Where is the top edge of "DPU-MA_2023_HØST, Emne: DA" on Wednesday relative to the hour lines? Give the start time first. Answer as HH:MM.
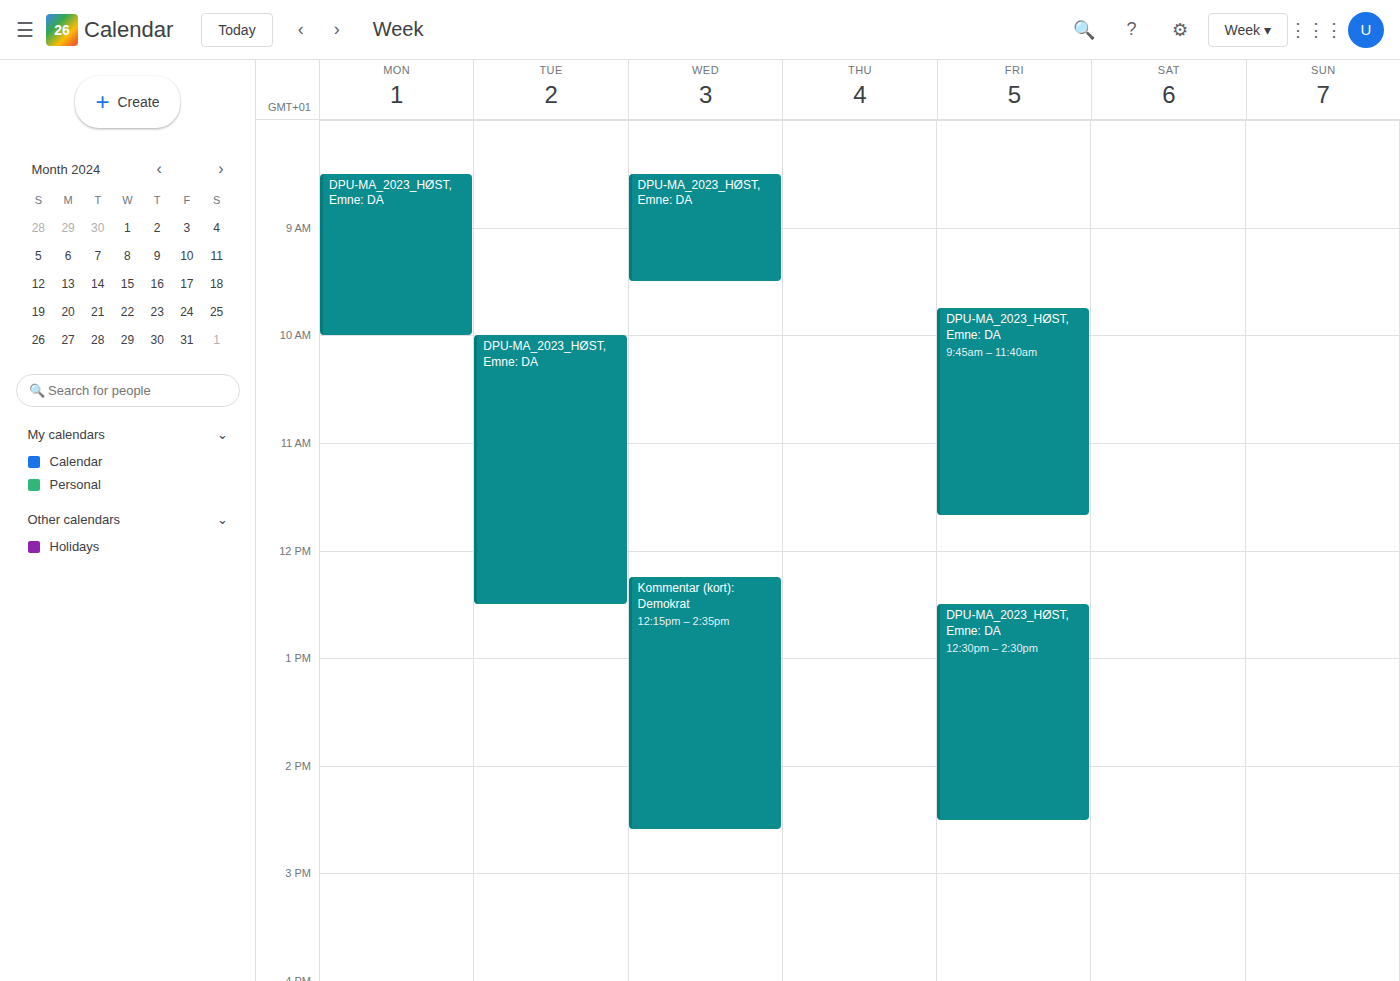
08:30 -- halfway between the 08:00 and 09:00 lines.